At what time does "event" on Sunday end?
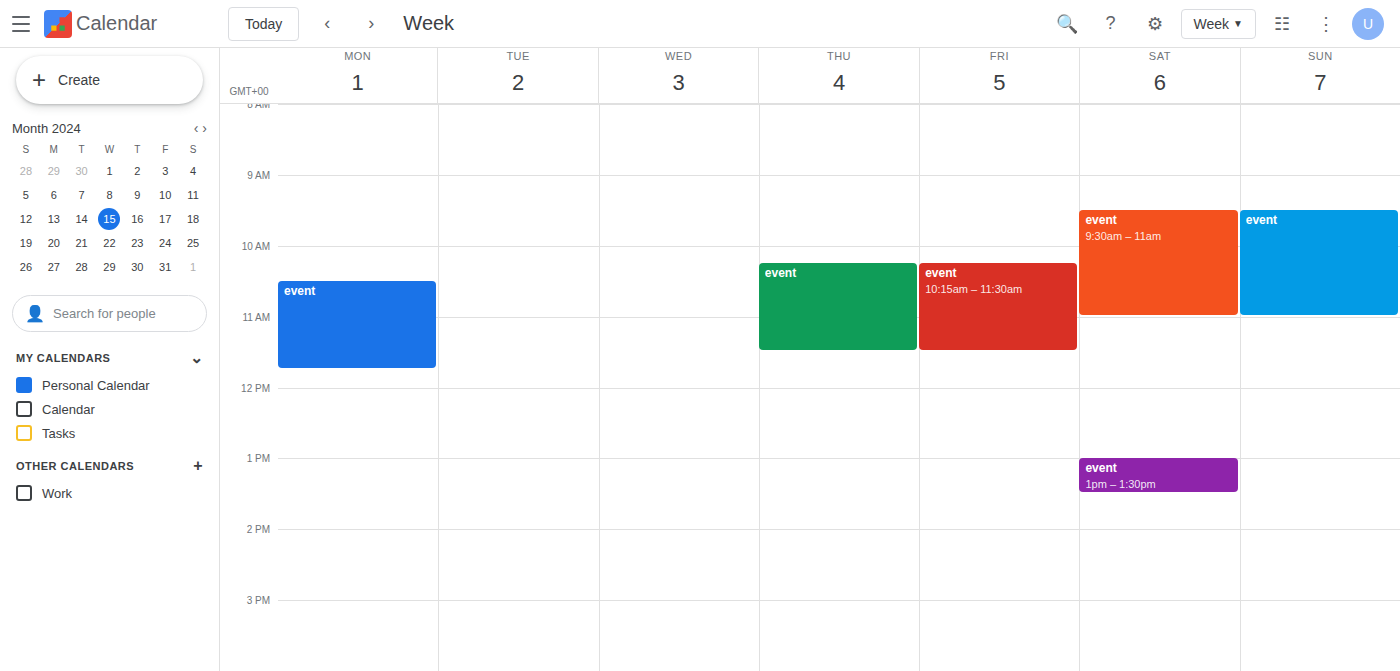
11:00